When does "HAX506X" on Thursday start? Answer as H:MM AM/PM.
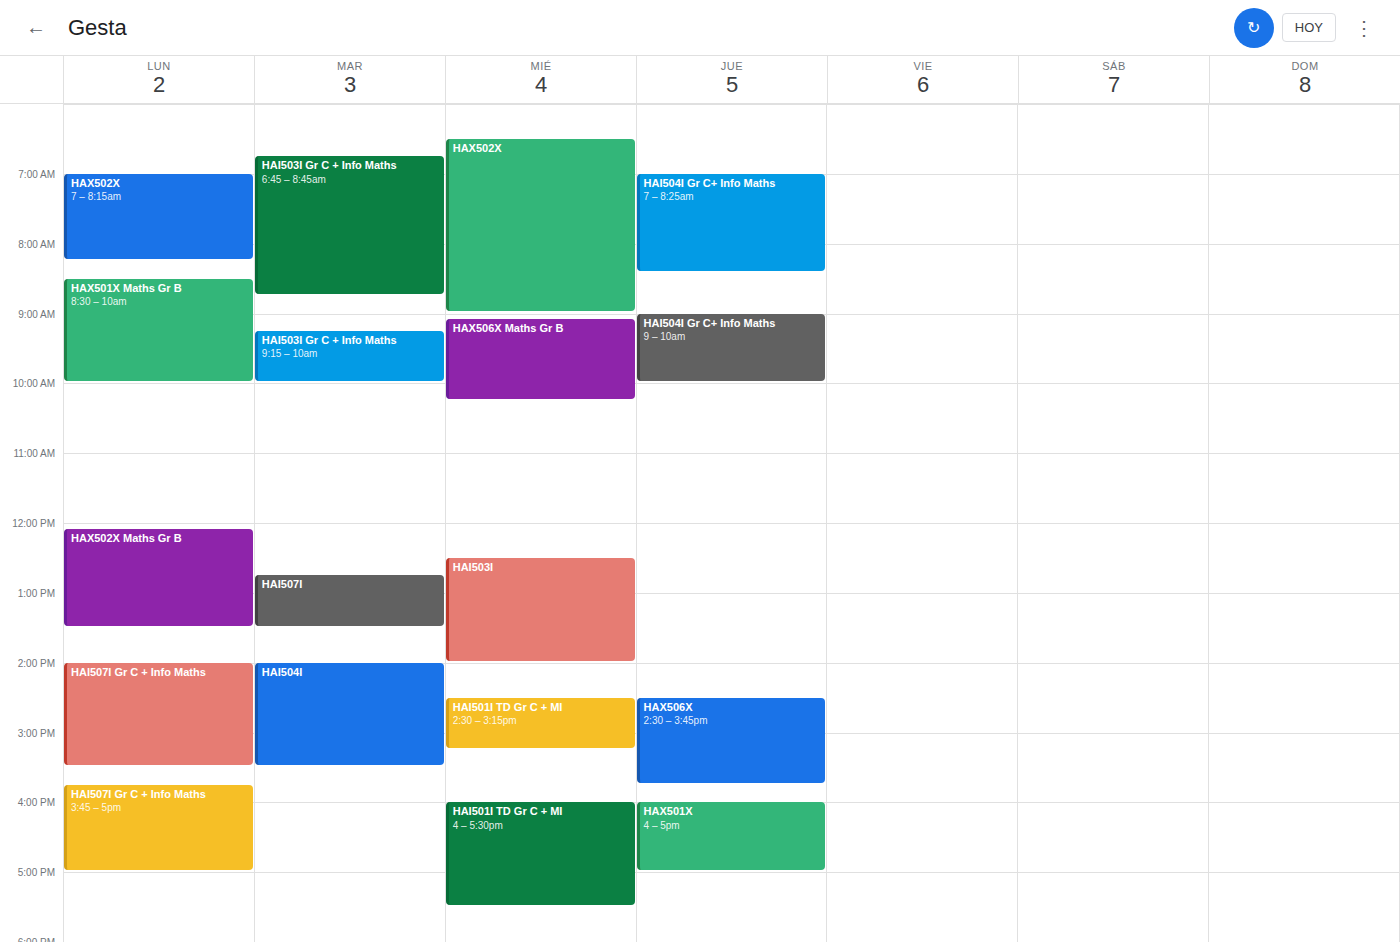
2:30 PM